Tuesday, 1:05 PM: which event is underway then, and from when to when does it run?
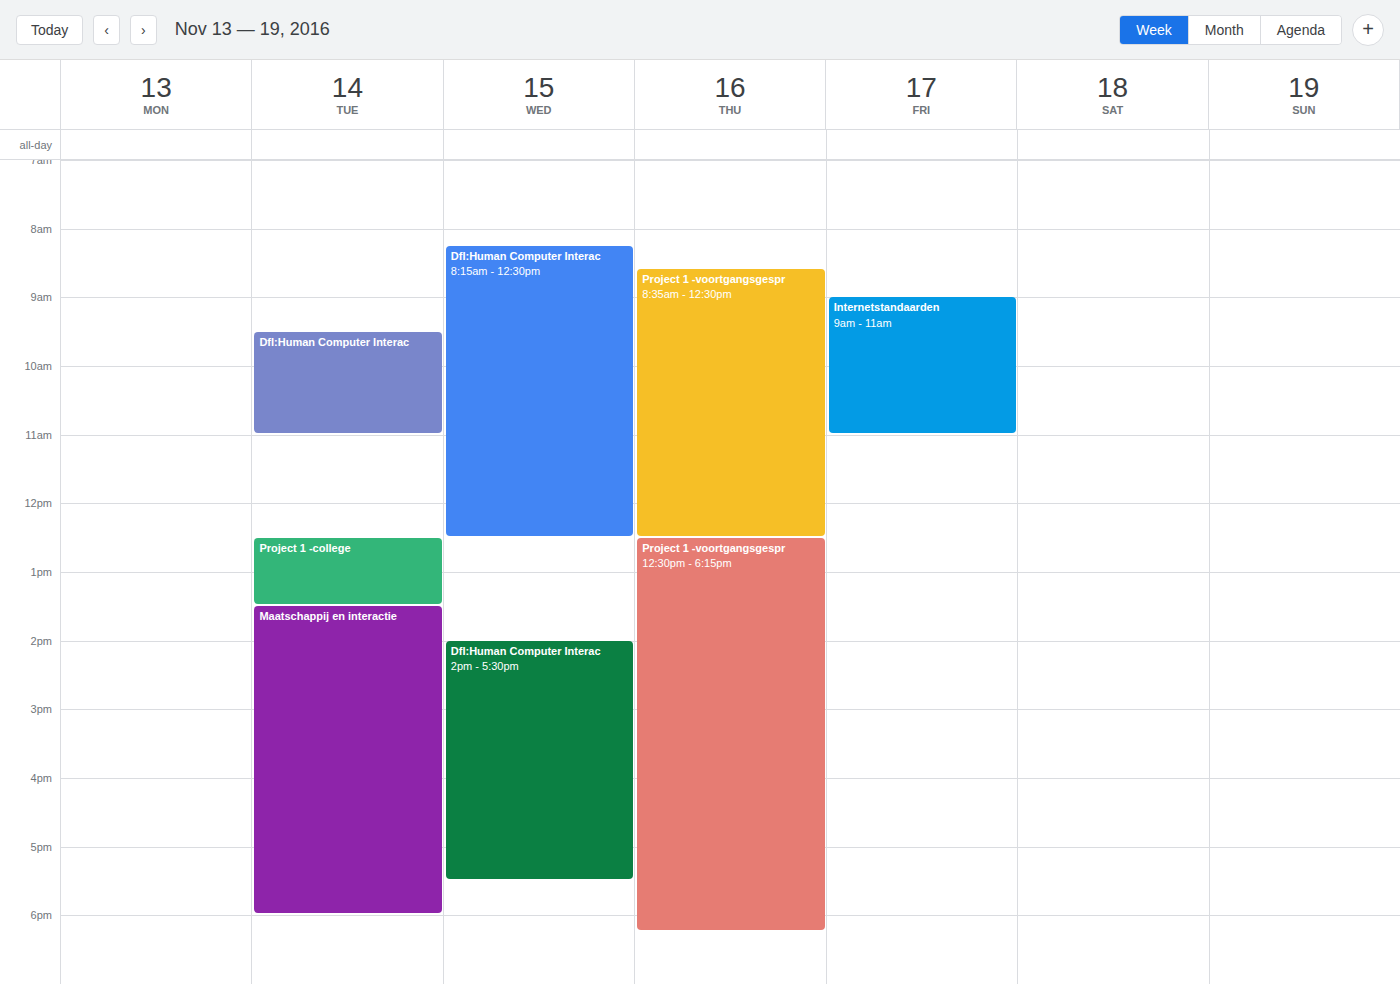
"Project 1 -college", 12:30 PM to 1:30 PM